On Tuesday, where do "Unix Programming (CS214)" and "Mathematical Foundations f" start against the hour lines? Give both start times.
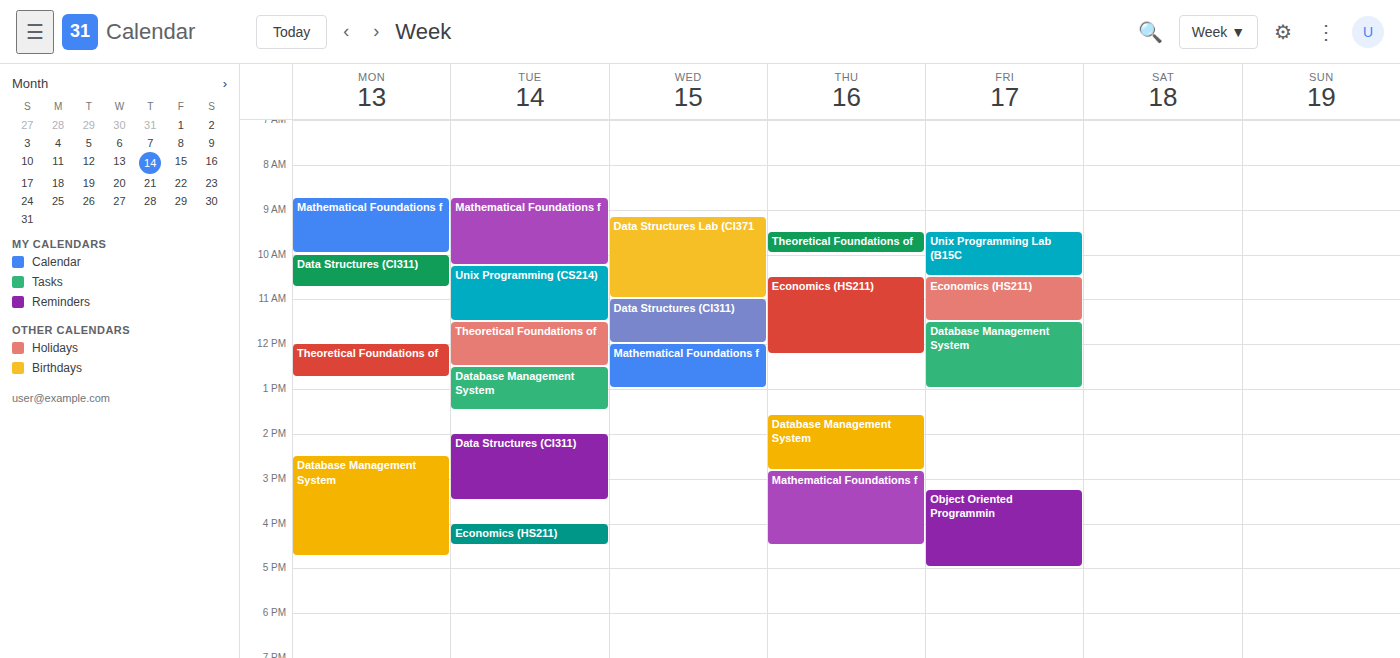
"Unix Programming (CS214)": 10:15 AM, neither: a quarter of the way from the 10 AM line to the 11 AM line. "Mathematical Foundations f": 8:45 AM, neither: three quarters of the way from the 8 AM line to the 9 AM line.